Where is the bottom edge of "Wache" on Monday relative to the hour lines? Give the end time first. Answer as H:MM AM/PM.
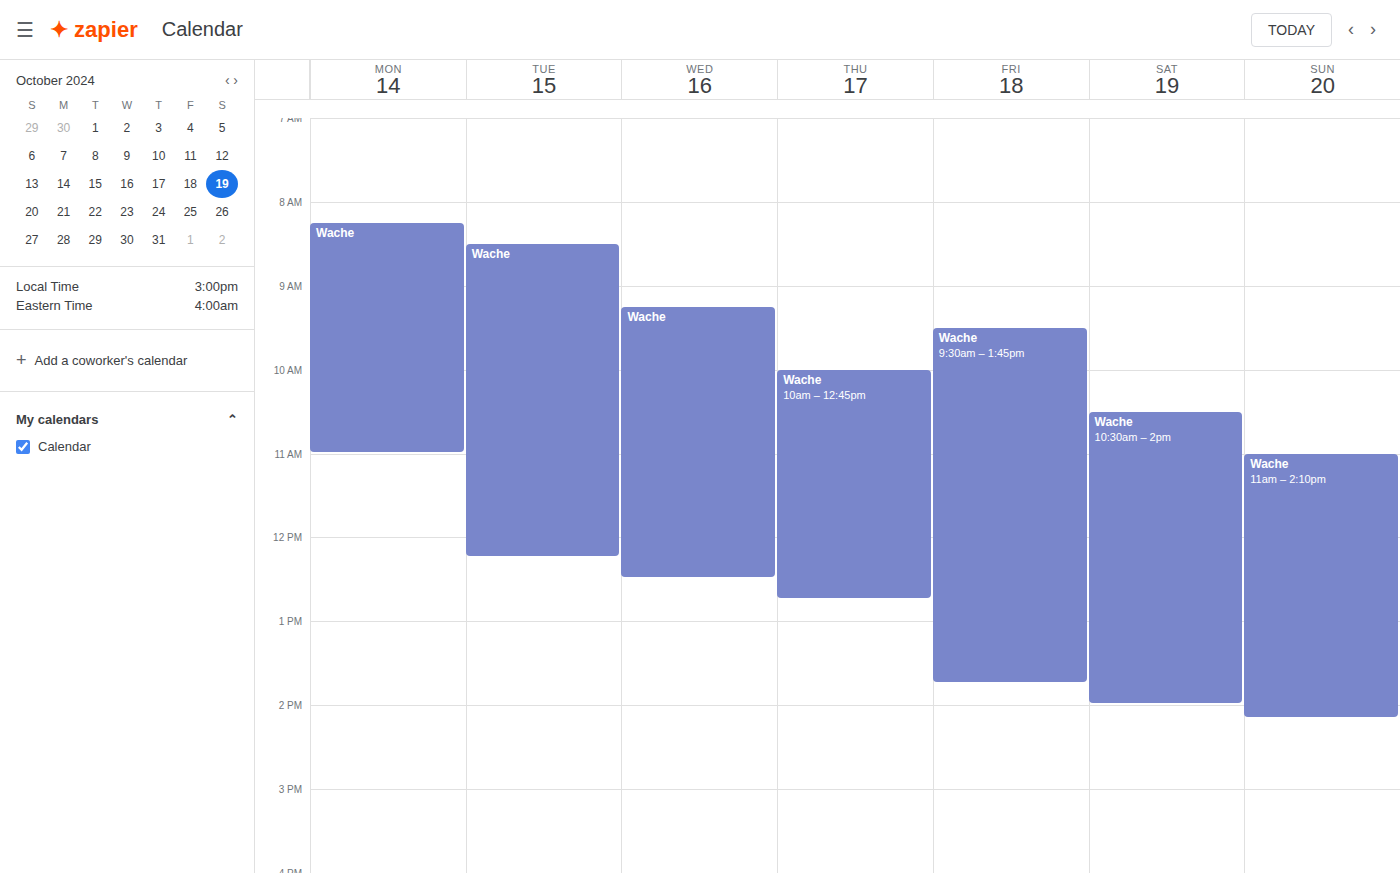
11:00 AM -- exactly on the 11 AM line.